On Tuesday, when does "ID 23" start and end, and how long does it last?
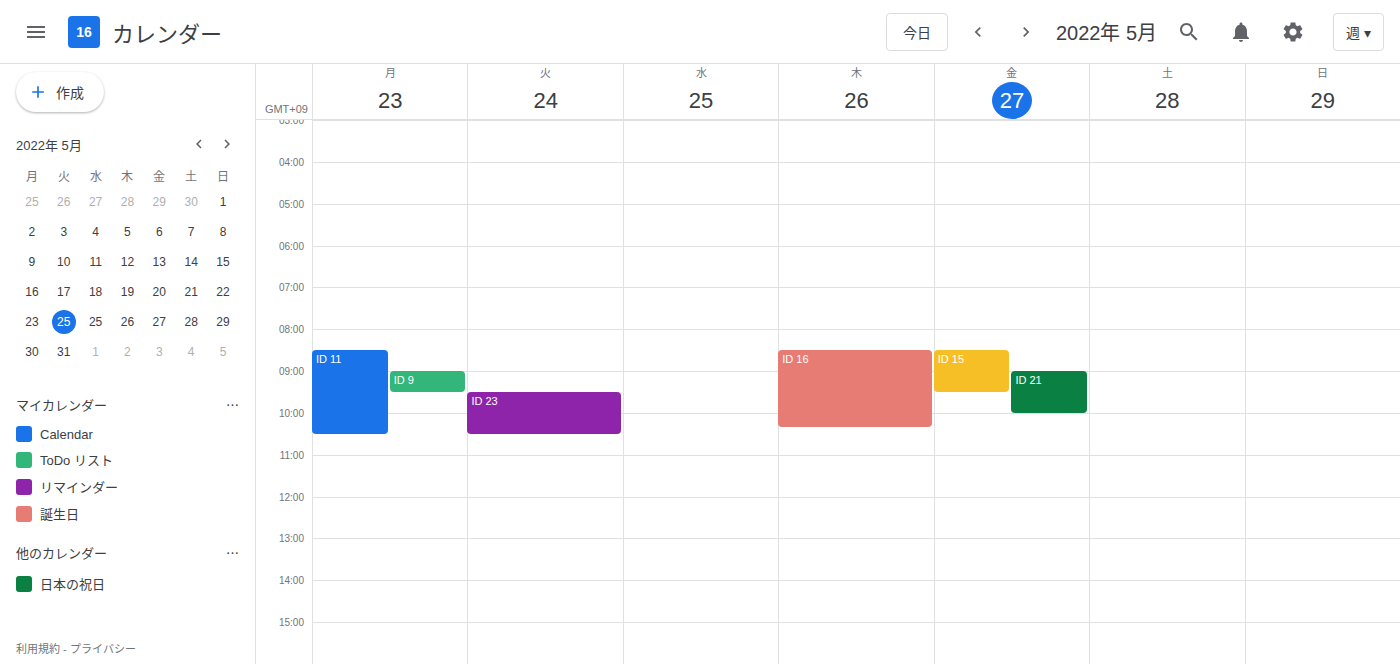
9:30 AM to 10:30 AM, 1 hour